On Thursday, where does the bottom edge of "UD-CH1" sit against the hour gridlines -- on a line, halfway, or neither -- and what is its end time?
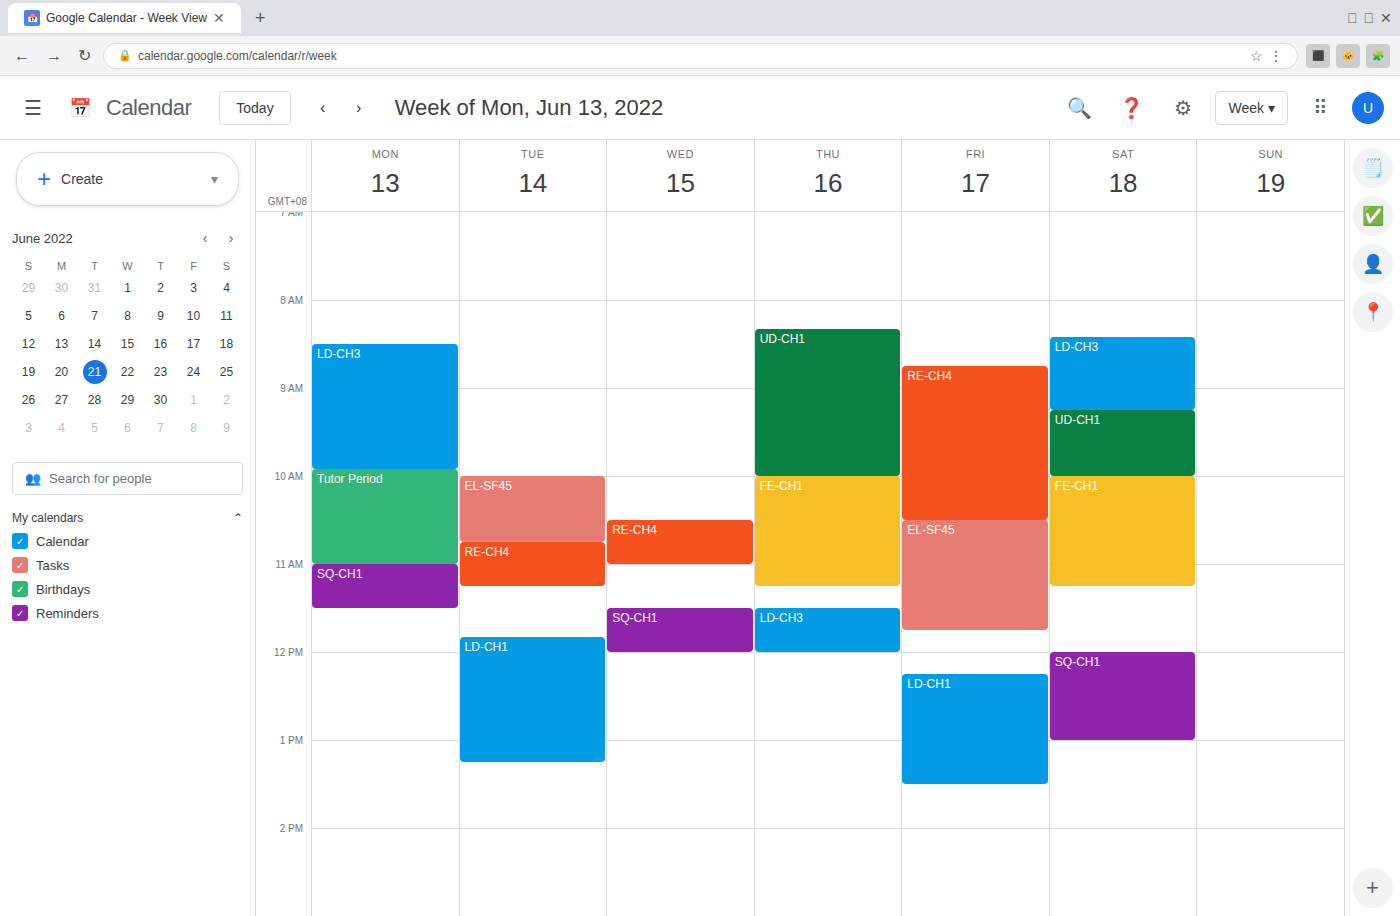
10:00 AM -- exactly on the 10 AM line.